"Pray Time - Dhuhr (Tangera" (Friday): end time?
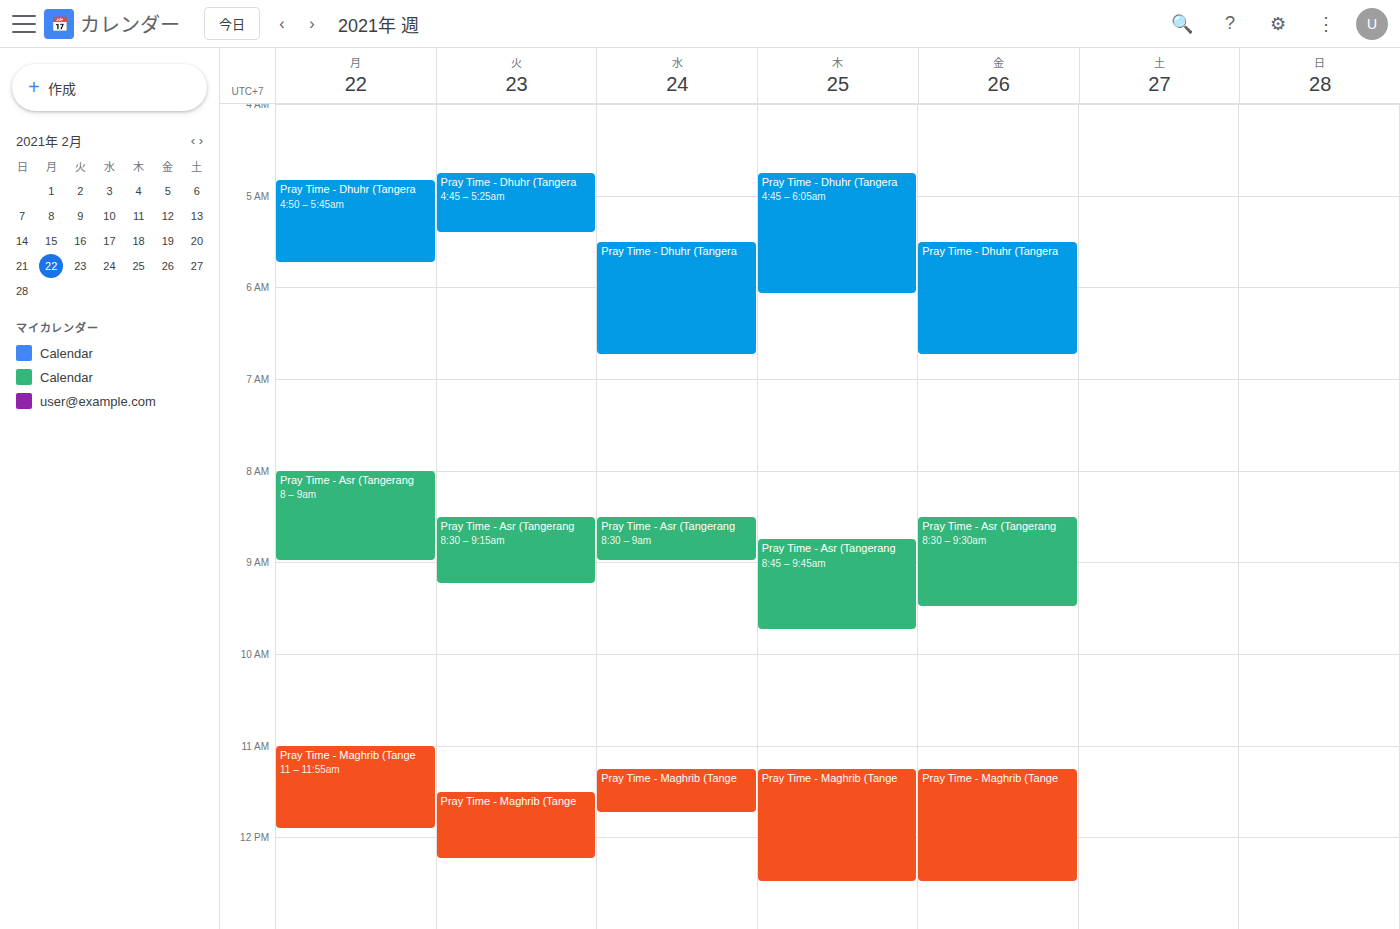
6:45 AM